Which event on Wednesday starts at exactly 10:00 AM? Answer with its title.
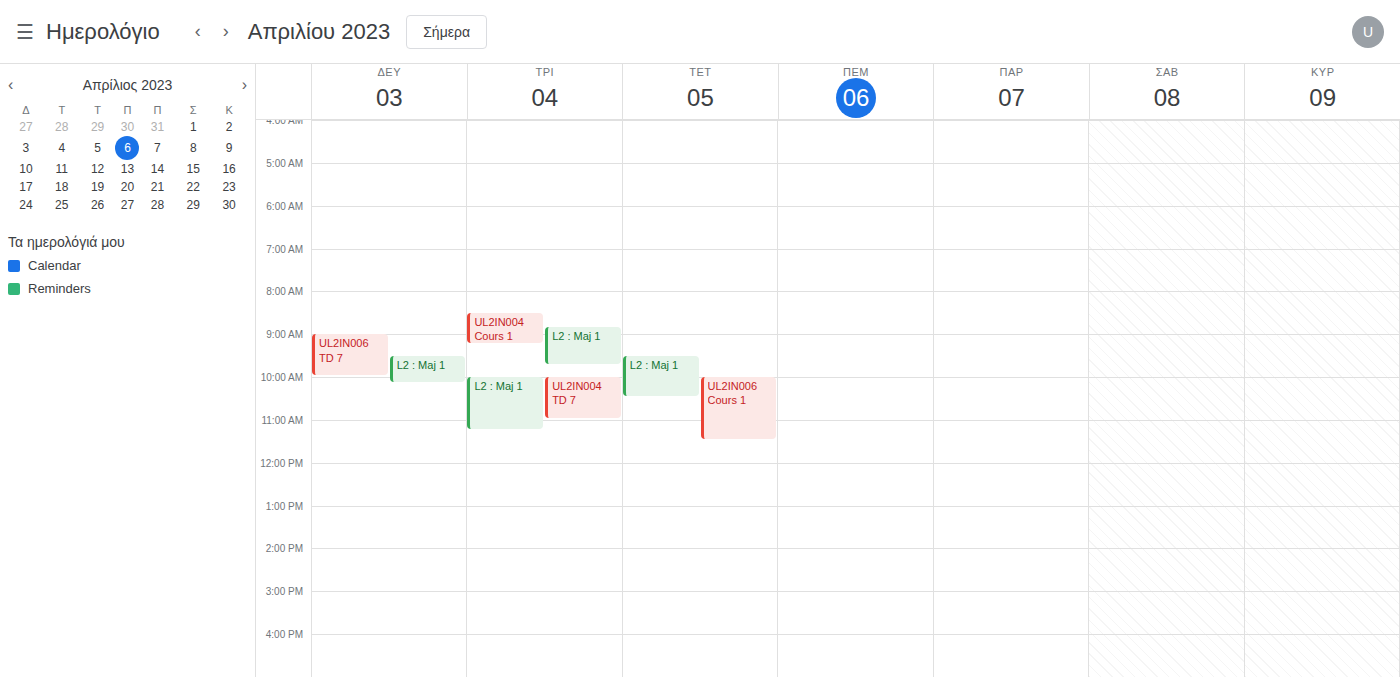
"UL2IN006 Cours 1"